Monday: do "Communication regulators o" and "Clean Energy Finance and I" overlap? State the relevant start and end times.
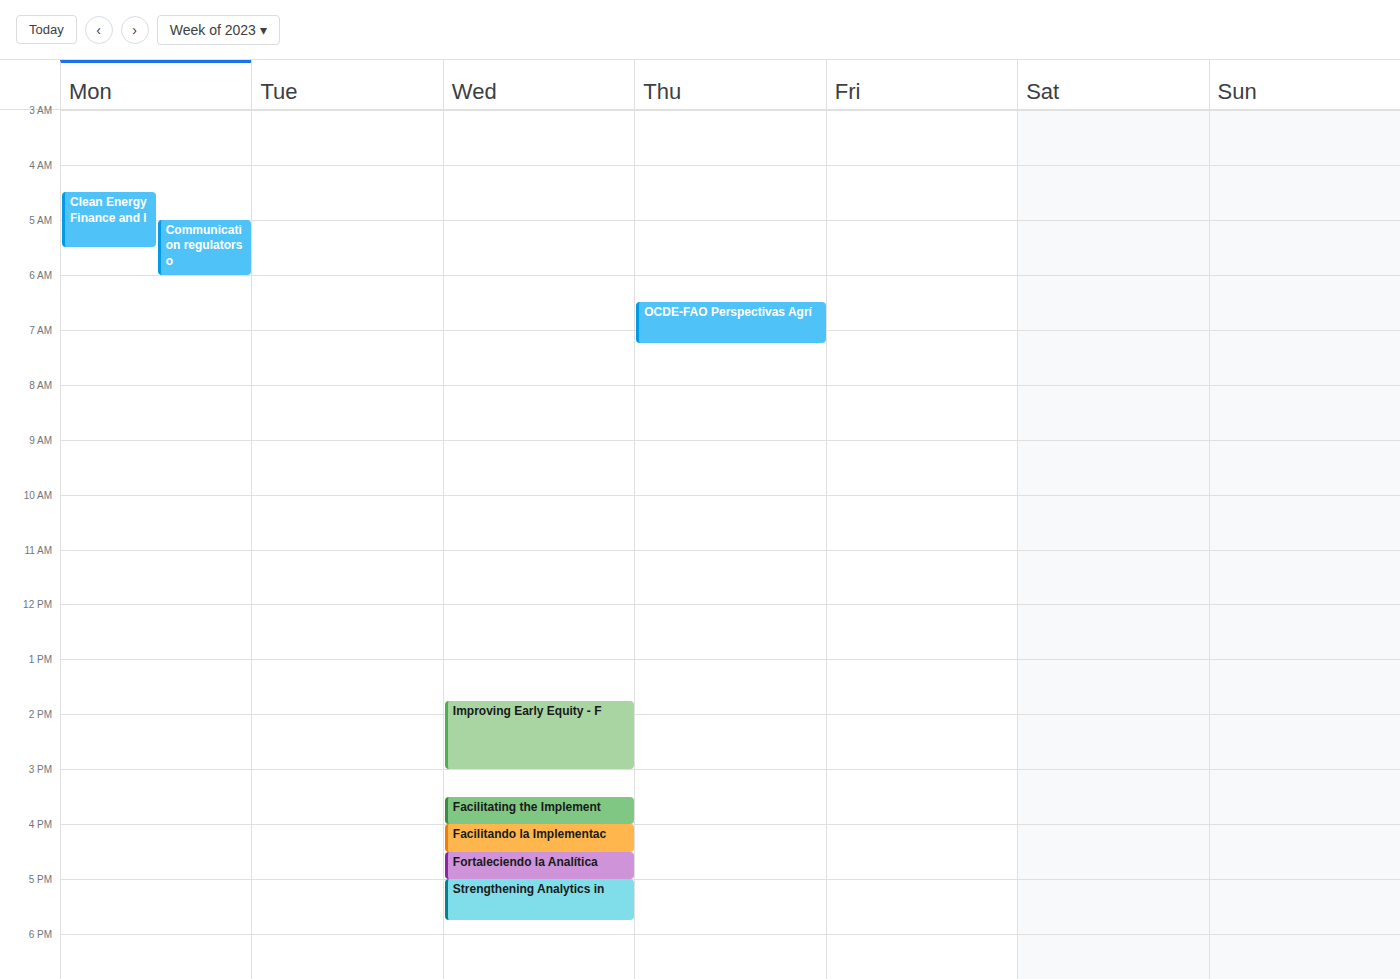
"Communication regulators o" starts at 5:00 AM, before "Clean Energy Finance and I" ends at 5:30 AM -- they overlap.